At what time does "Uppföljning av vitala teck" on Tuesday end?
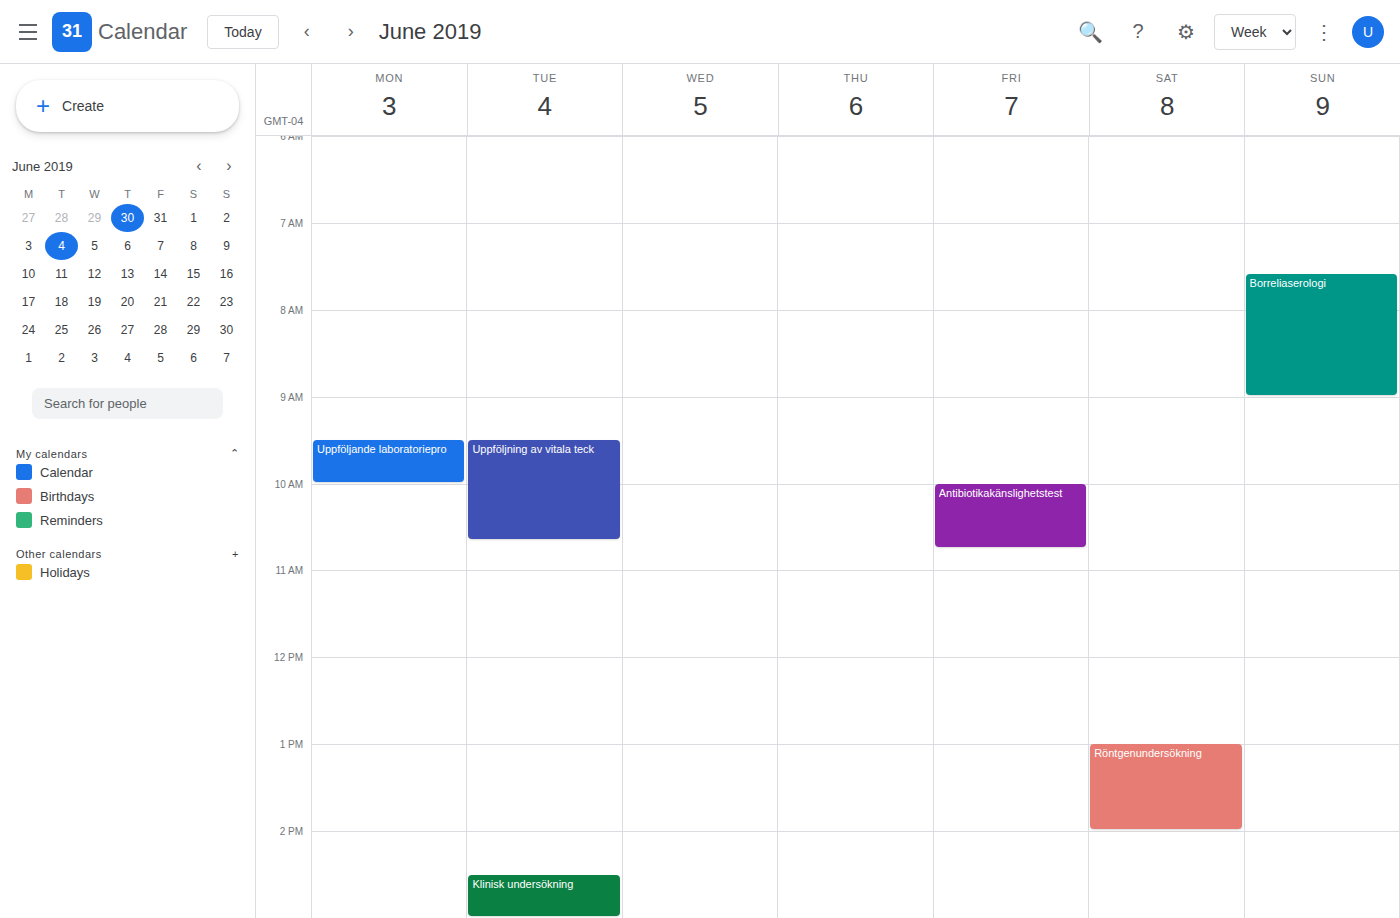
10:40 AM